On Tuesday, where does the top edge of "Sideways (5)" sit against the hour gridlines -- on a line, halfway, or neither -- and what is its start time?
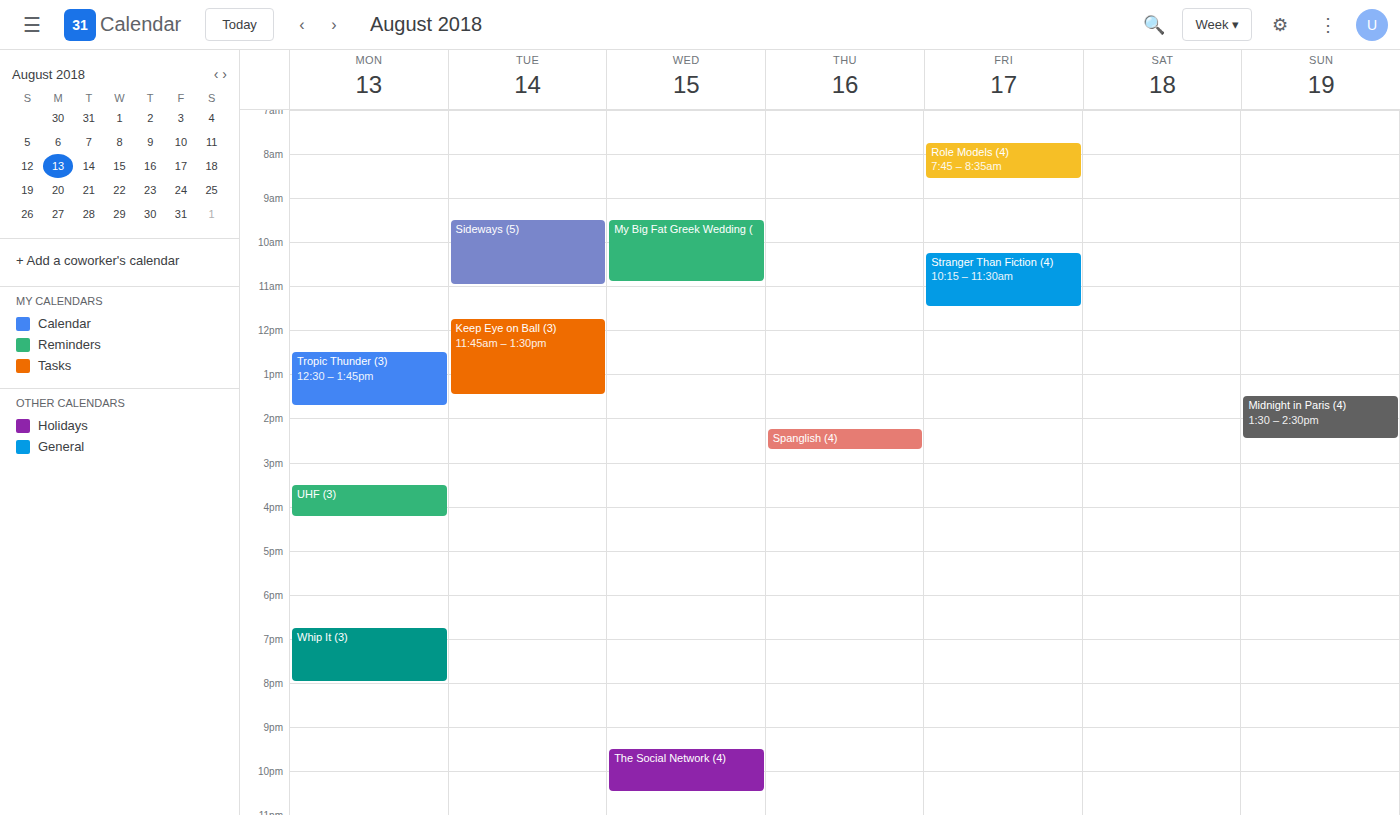
9:30 AM -- halfway between the 9 AM and 10 AM lines.